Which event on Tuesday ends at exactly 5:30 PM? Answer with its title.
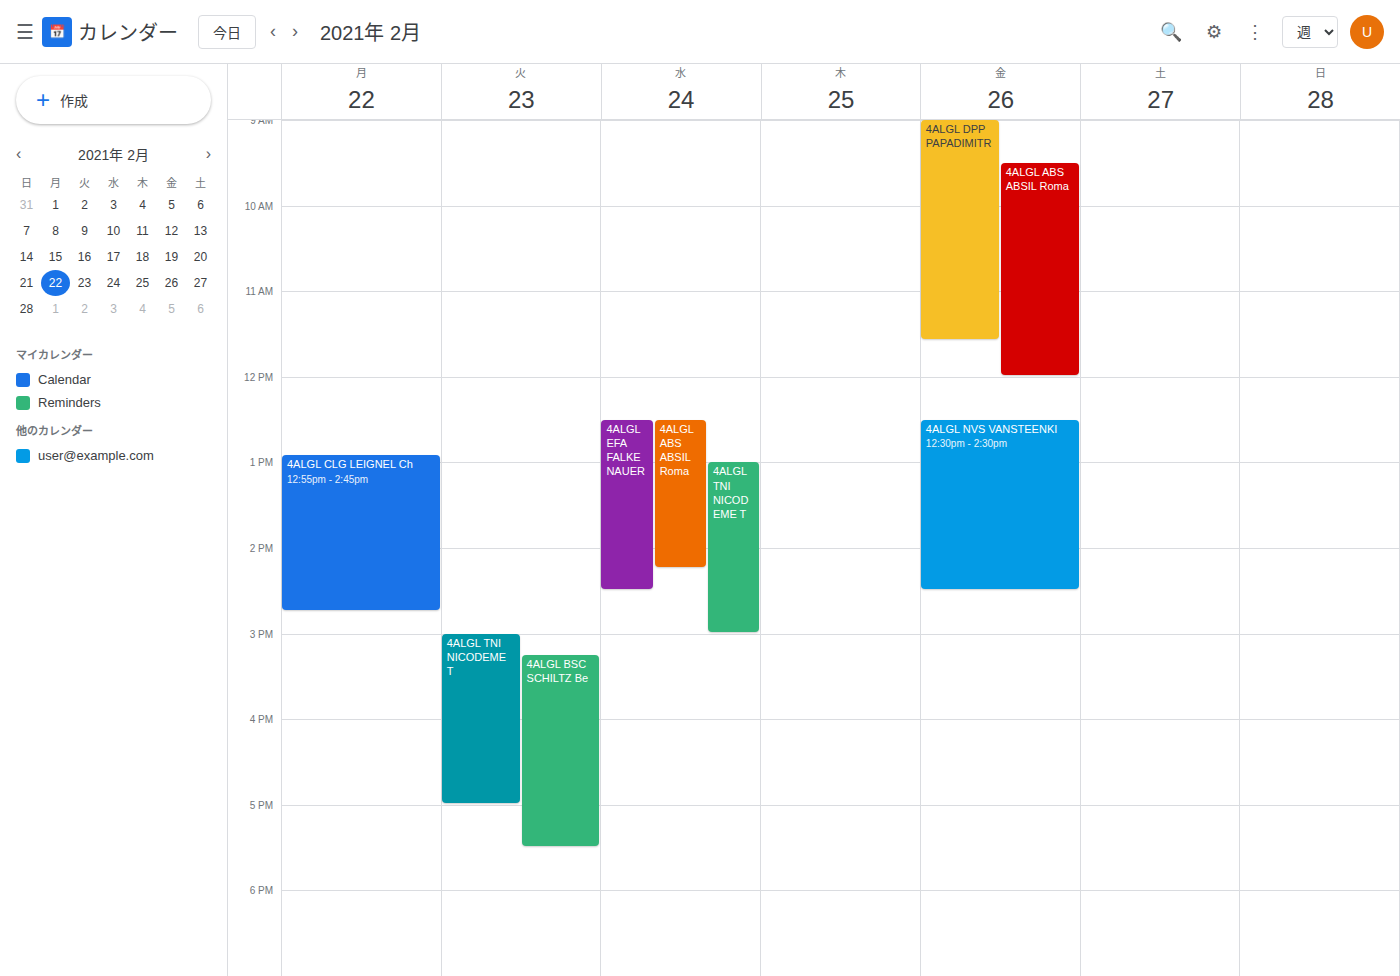
"4ALGL BSC SCHILTZ Be"